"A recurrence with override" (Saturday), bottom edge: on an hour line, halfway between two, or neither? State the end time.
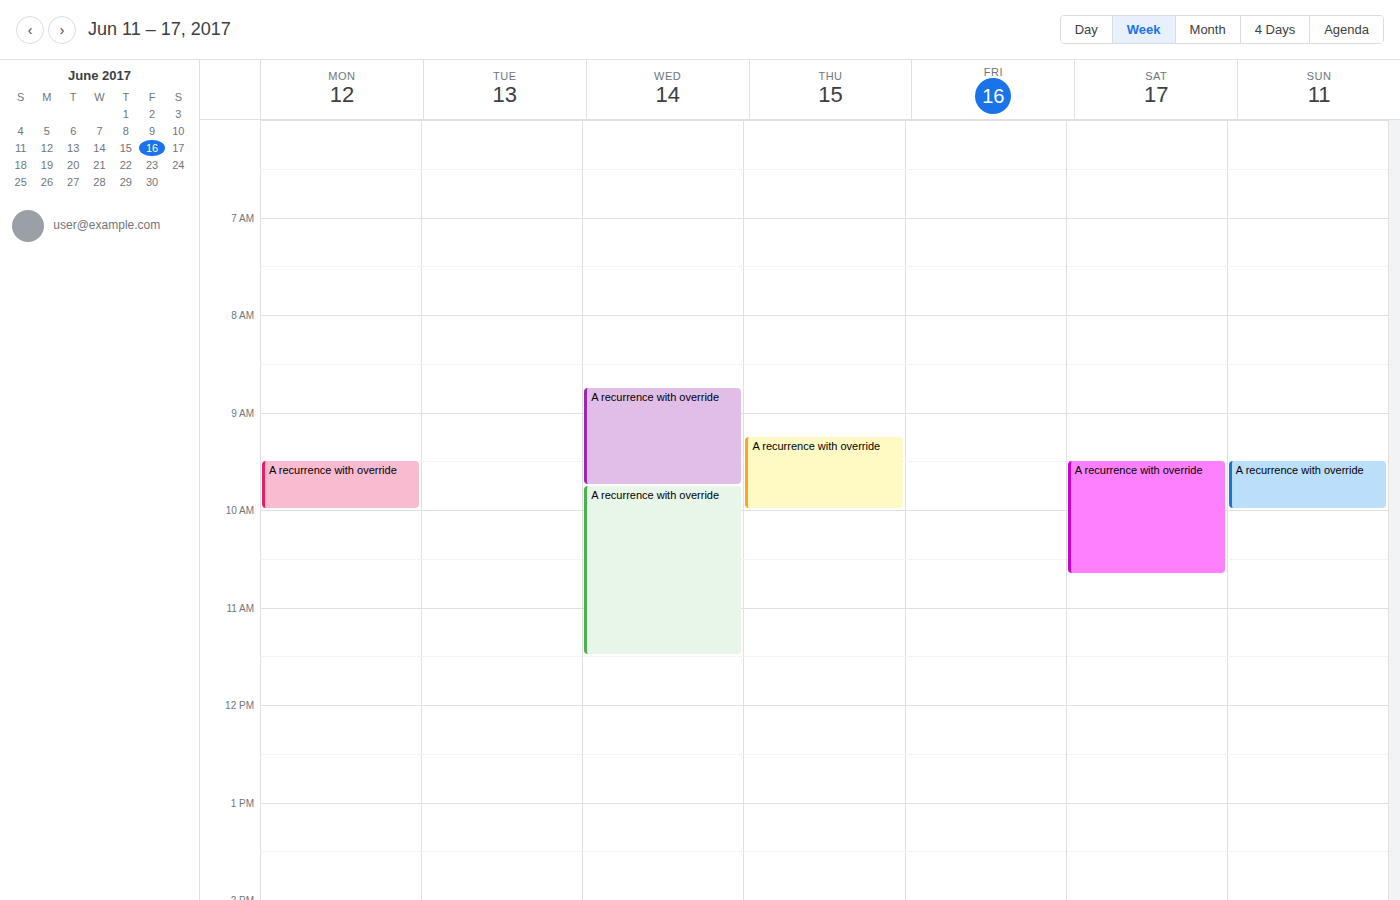
10:40 AM -- neither: 40 minutes below the 10 AM line and 20 minutes above the 11 AM line.